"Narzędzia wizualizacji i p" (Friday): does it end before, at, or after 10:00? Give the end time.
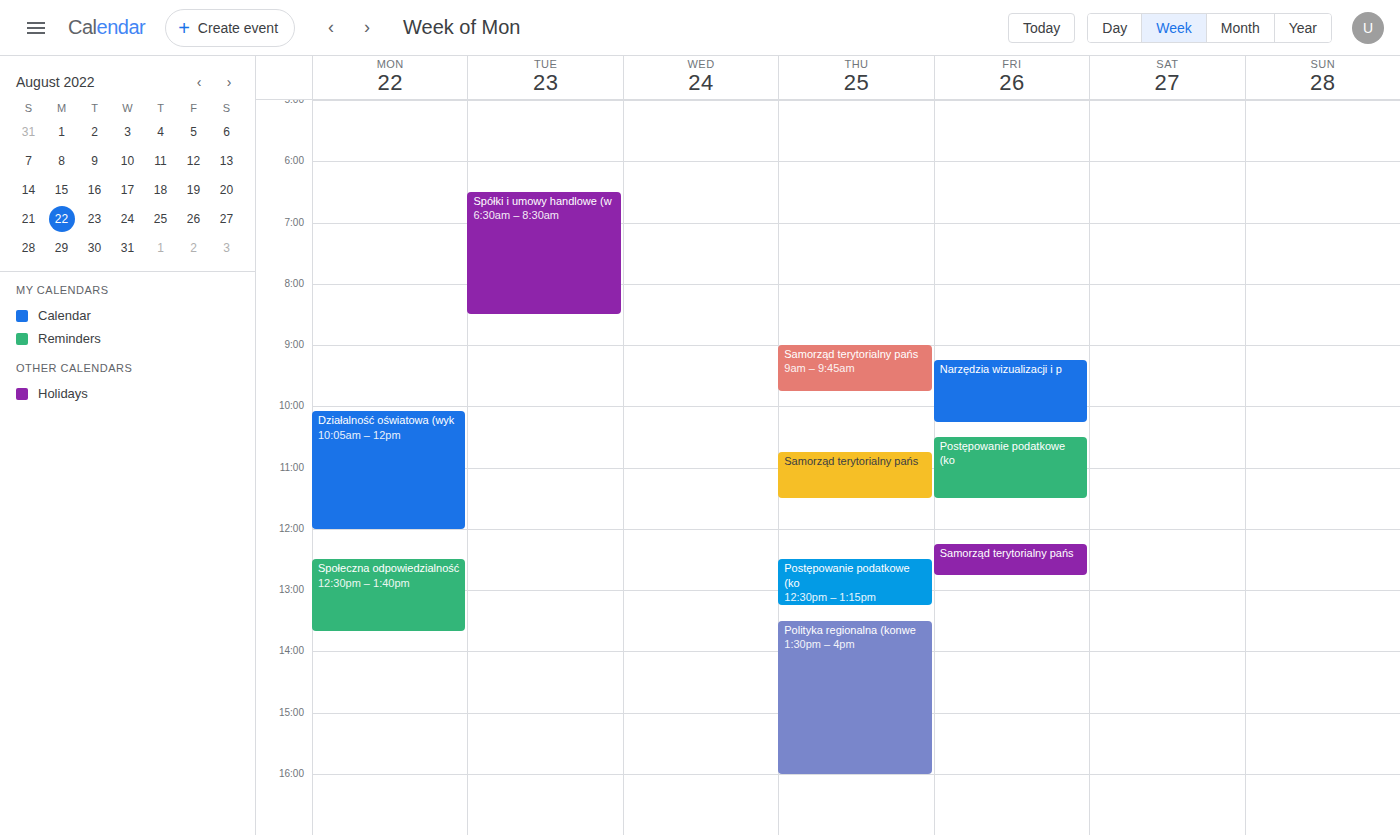
10:15 -- after 10:00, 15 minutes below the 10:00 line.